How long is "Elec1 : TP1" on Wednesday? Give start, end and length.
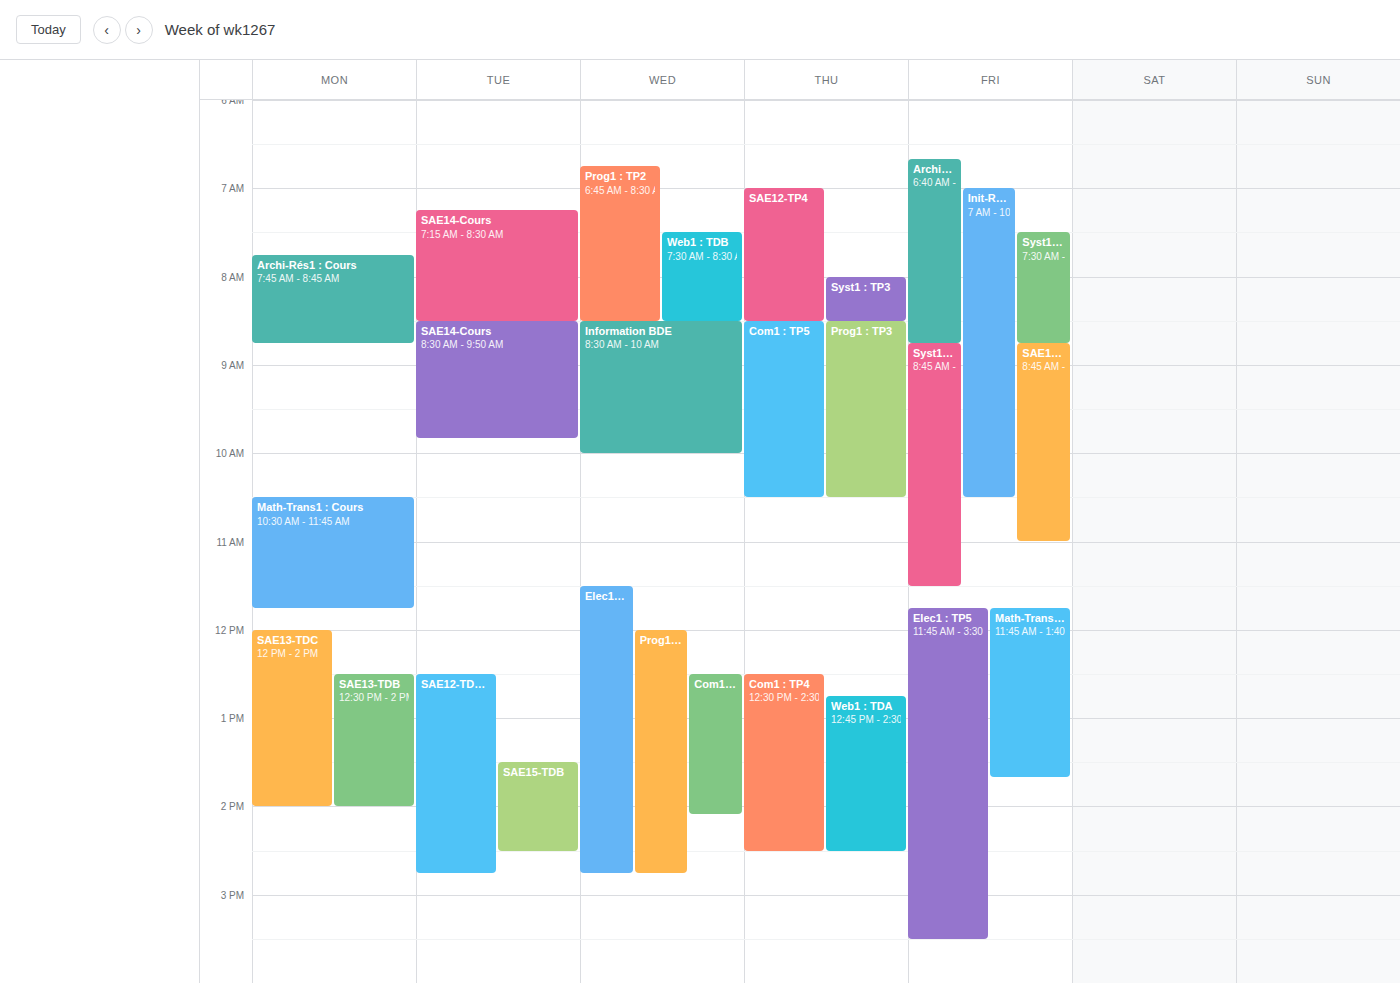
11:30 AM to 2:45 PM, 3 hours 15 minutes